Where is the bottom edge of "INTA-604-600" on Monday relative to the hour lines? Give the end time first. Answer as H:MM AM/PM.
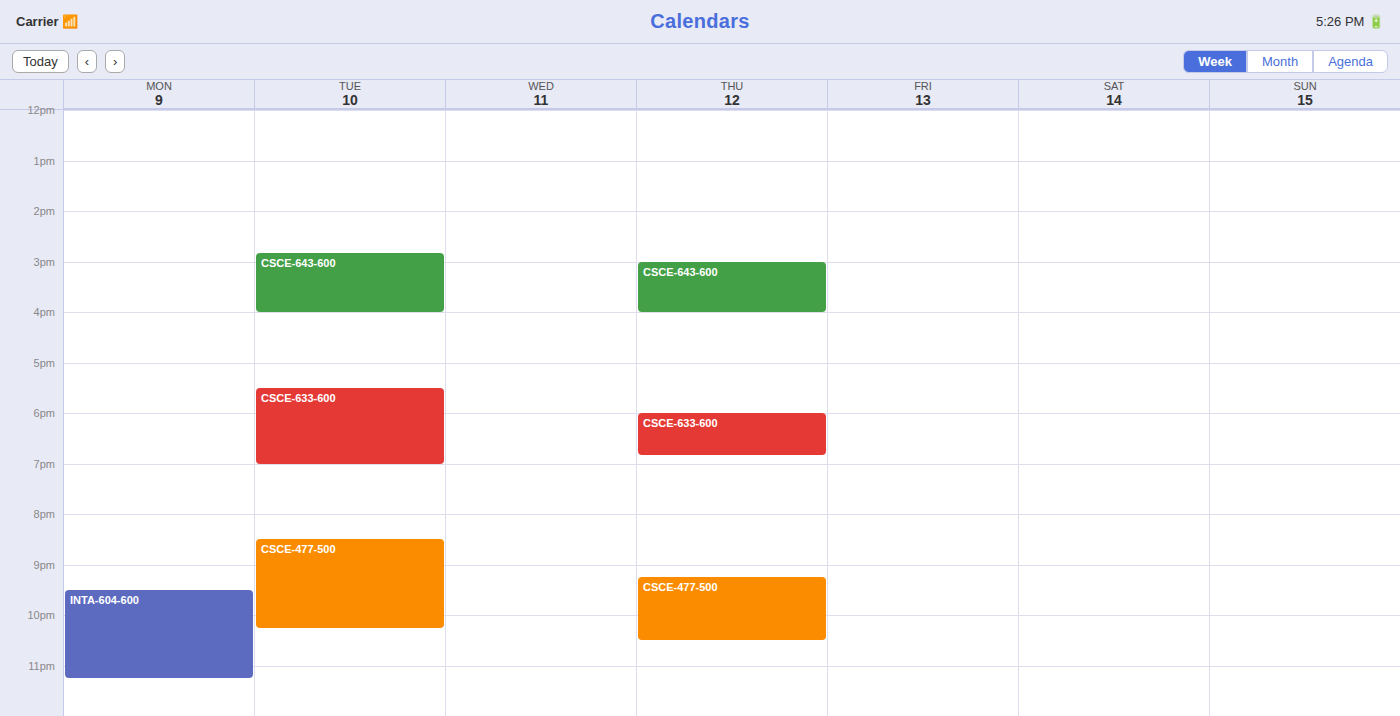
11:15 PM -- neither: a quarter of the way from the 11 PM line to the 12 AM line.